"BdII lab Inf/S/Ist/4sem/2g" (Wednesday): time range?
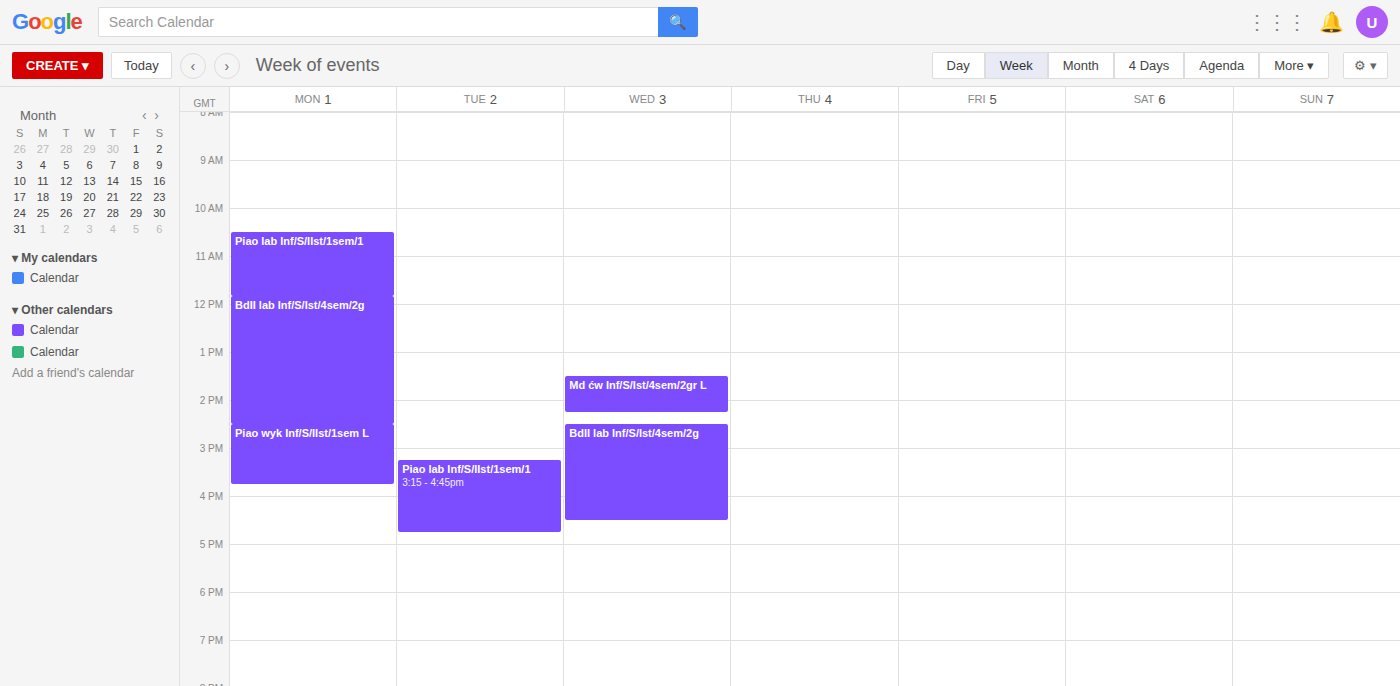
2:30 PM to 4:30 PM